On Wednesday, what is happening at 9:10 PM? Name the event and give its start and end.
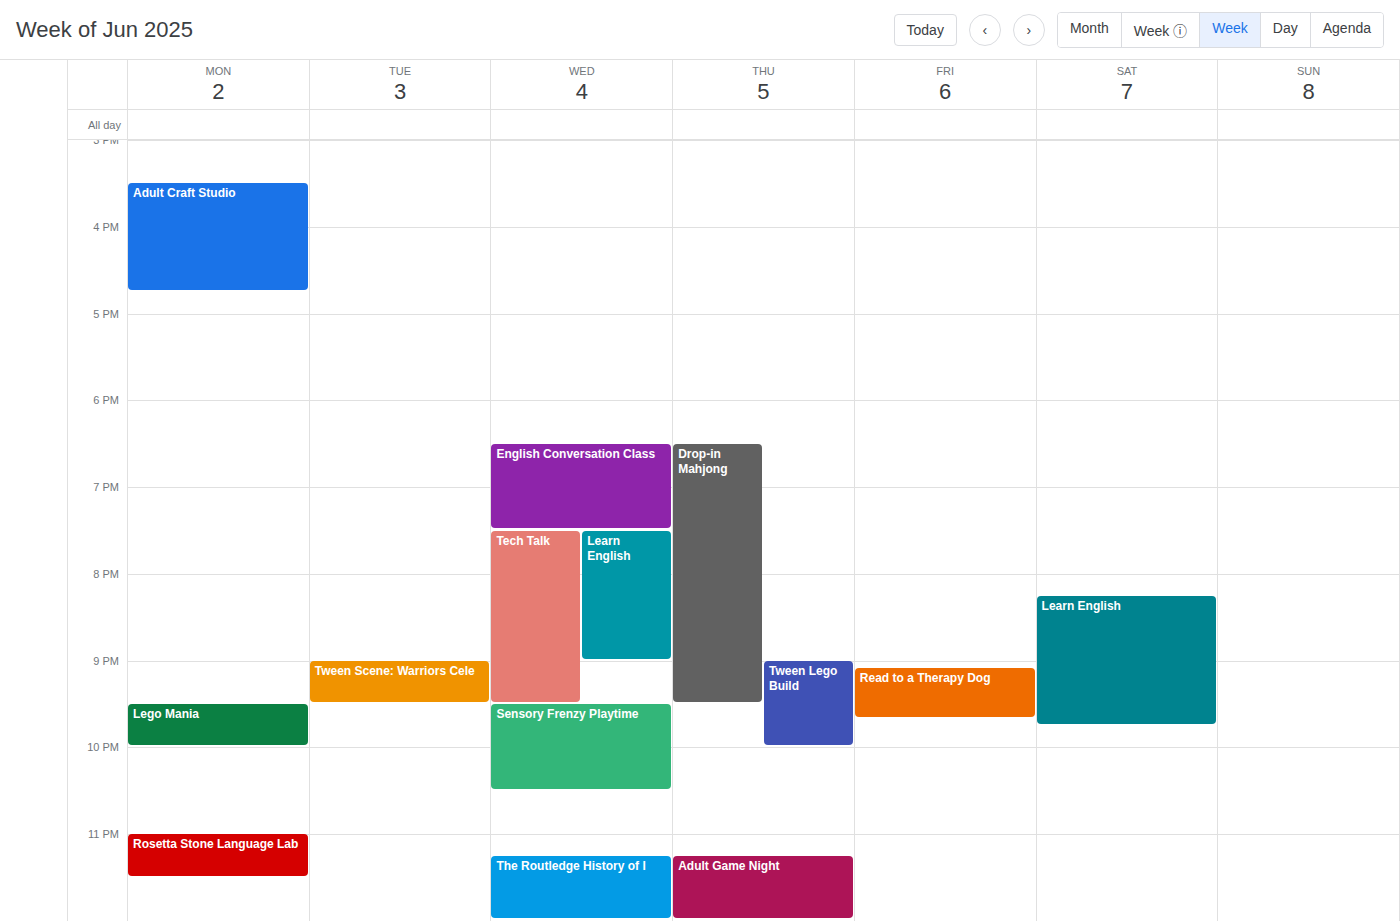
"Tech Talk", 7:30 PM to 9:30 PM